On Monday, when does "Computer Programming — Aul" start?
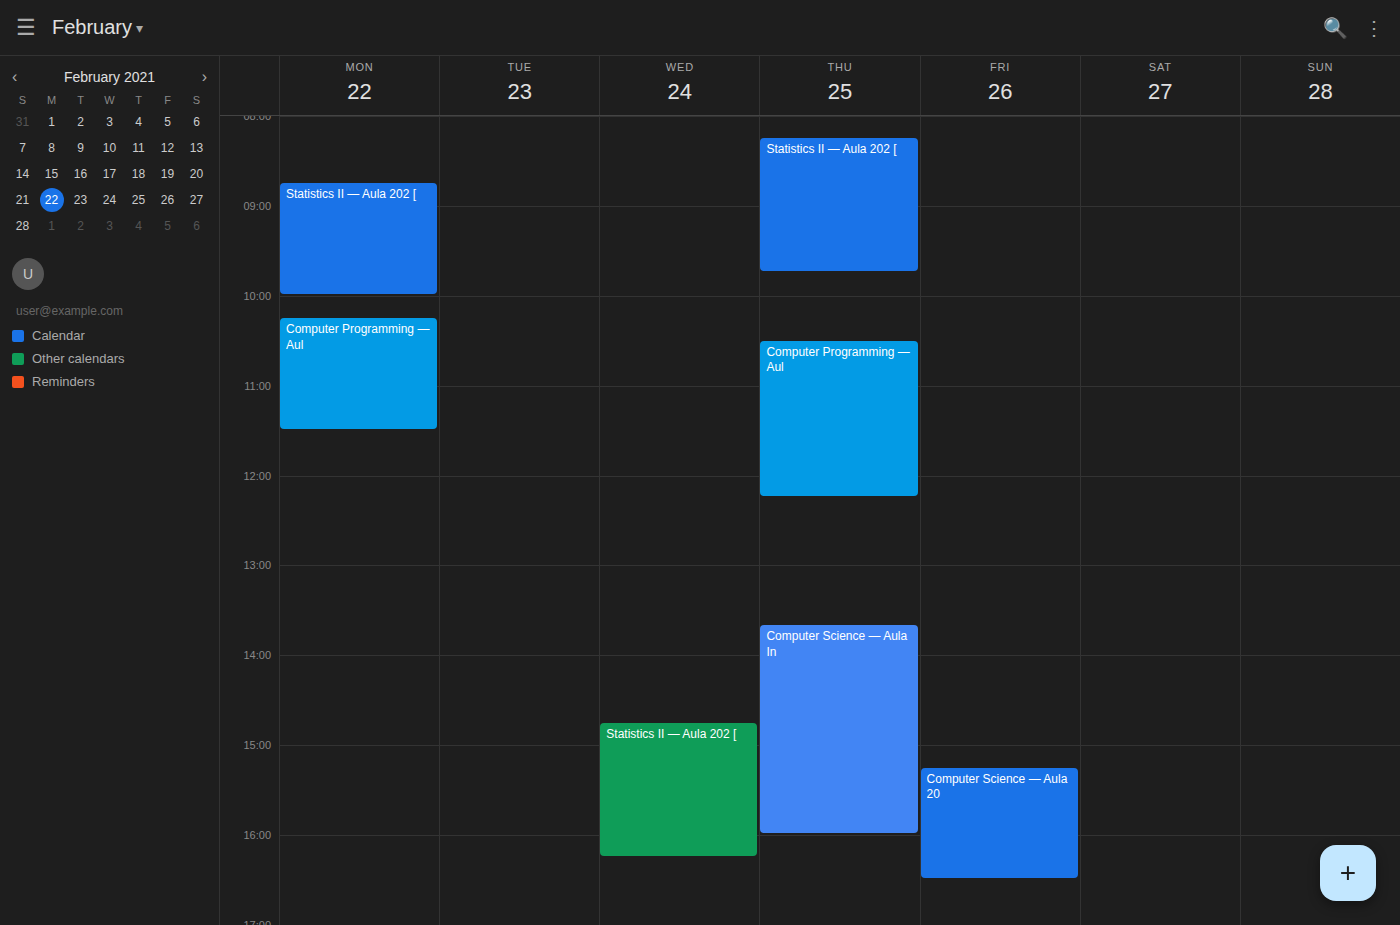
10:15 AM